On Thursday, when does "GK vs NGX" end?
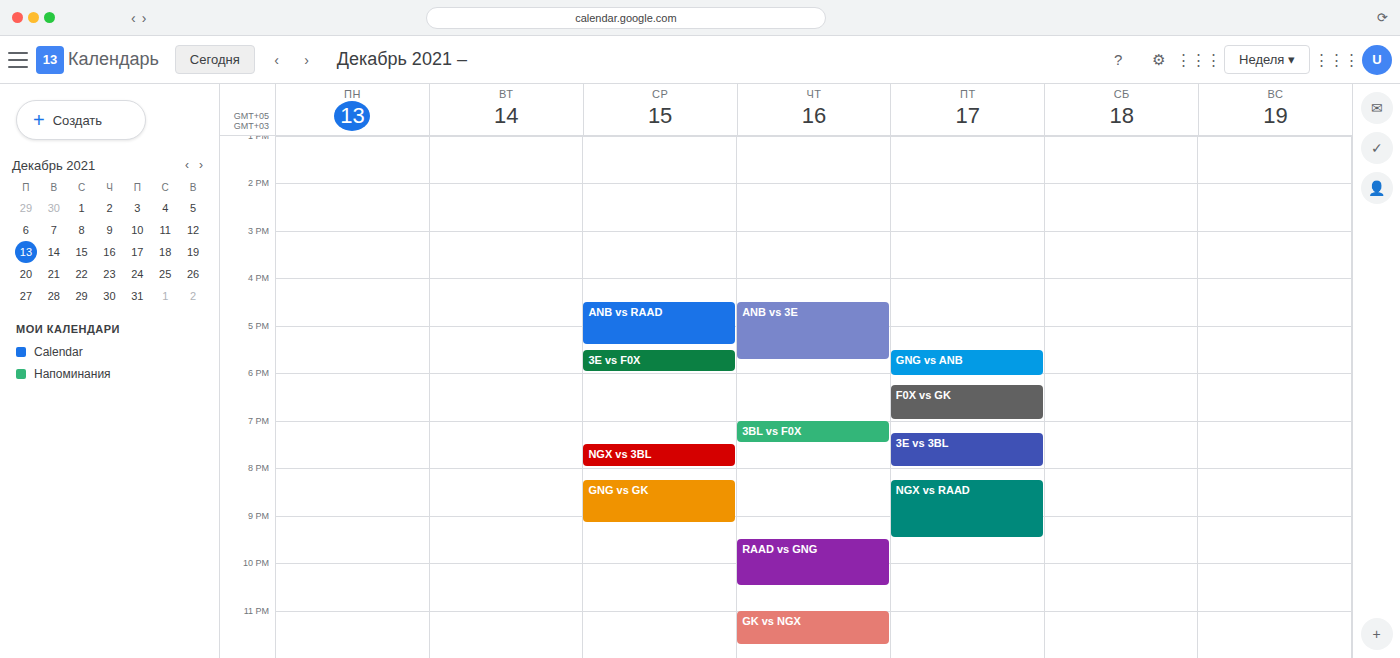
11:45 PM